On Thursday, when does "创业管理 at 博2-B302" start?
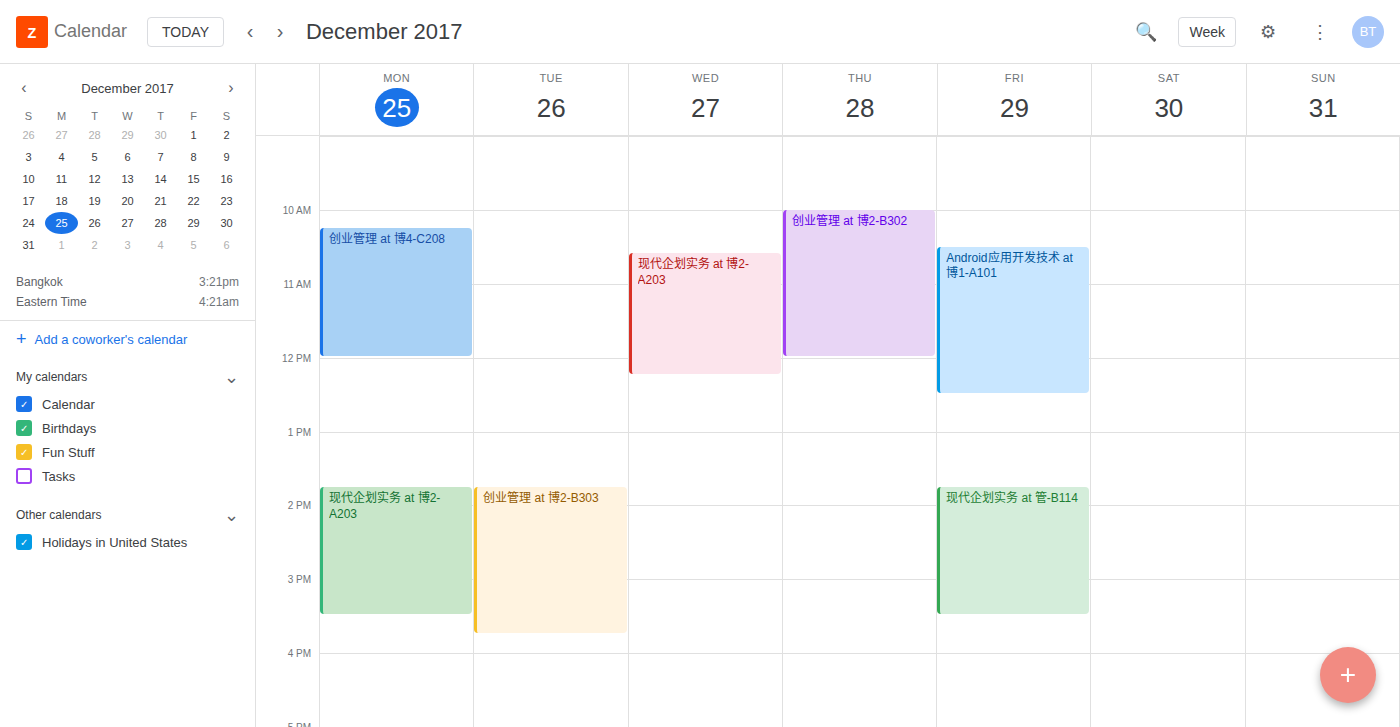
10:00 AM